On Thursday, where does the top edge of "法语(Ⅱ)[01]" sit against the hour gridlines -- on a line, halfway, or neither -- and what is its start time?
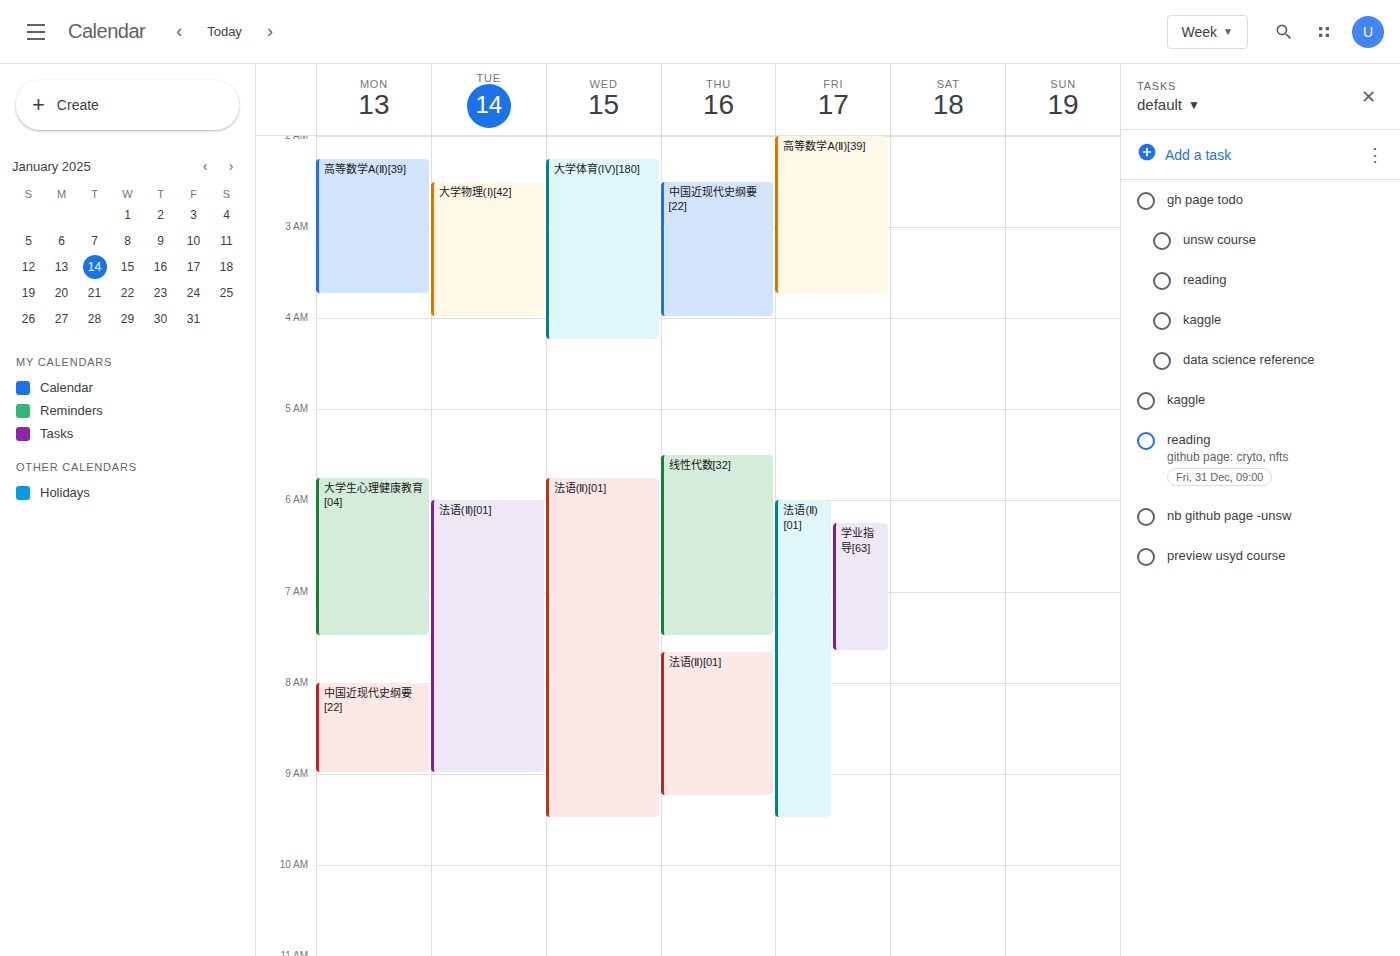
7:40 AM -- neither: 40 minutes below the 7 AM line and 20 minutes above the 8 AM line.